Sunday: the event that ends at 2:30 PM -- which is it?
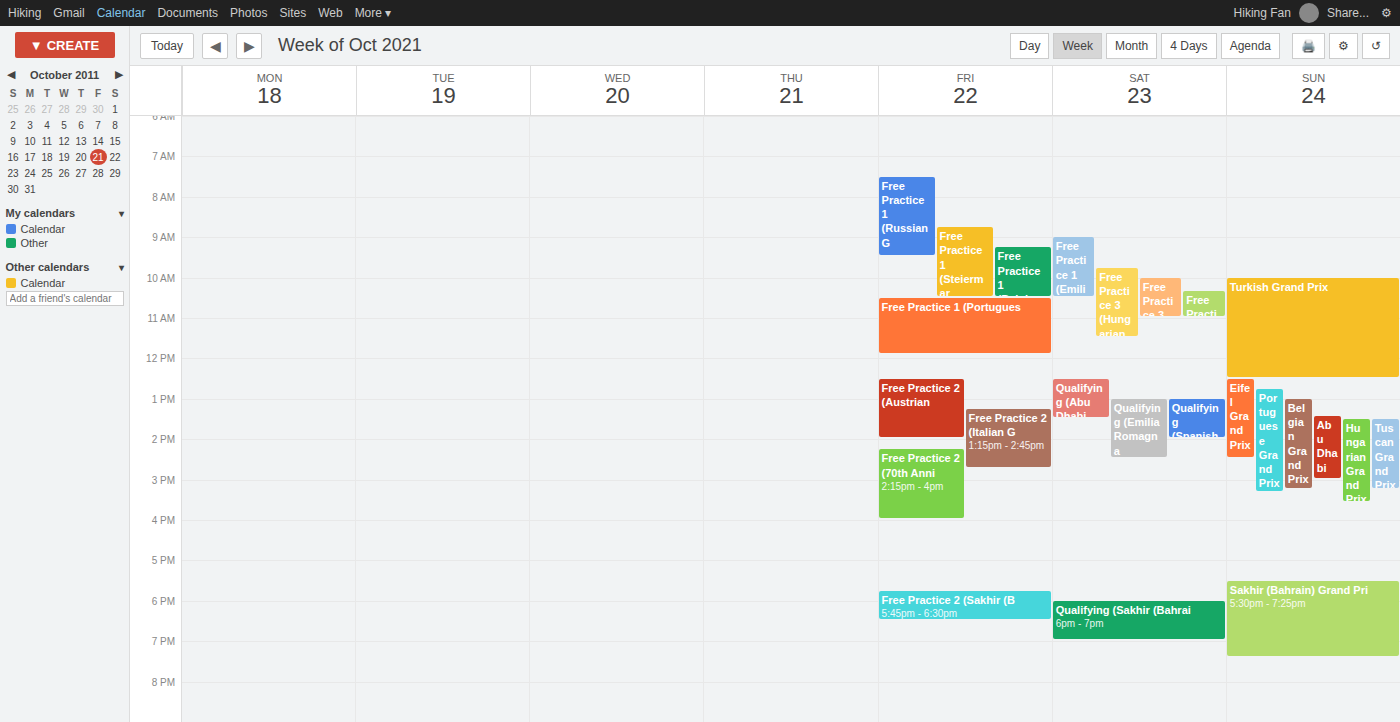
"Eifel Grand Prix"